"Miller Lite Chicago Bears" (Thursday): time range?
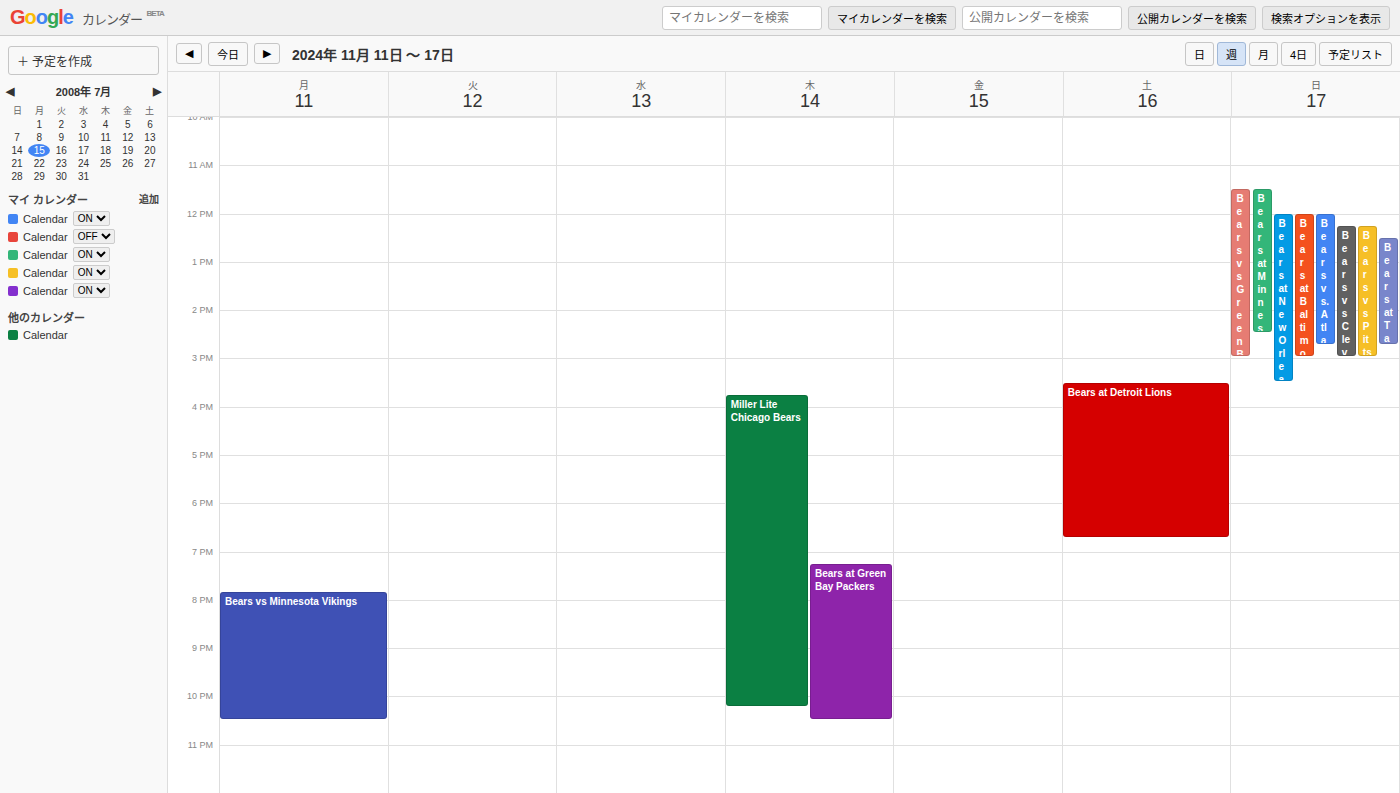
3:45 PM to 10:15 PM